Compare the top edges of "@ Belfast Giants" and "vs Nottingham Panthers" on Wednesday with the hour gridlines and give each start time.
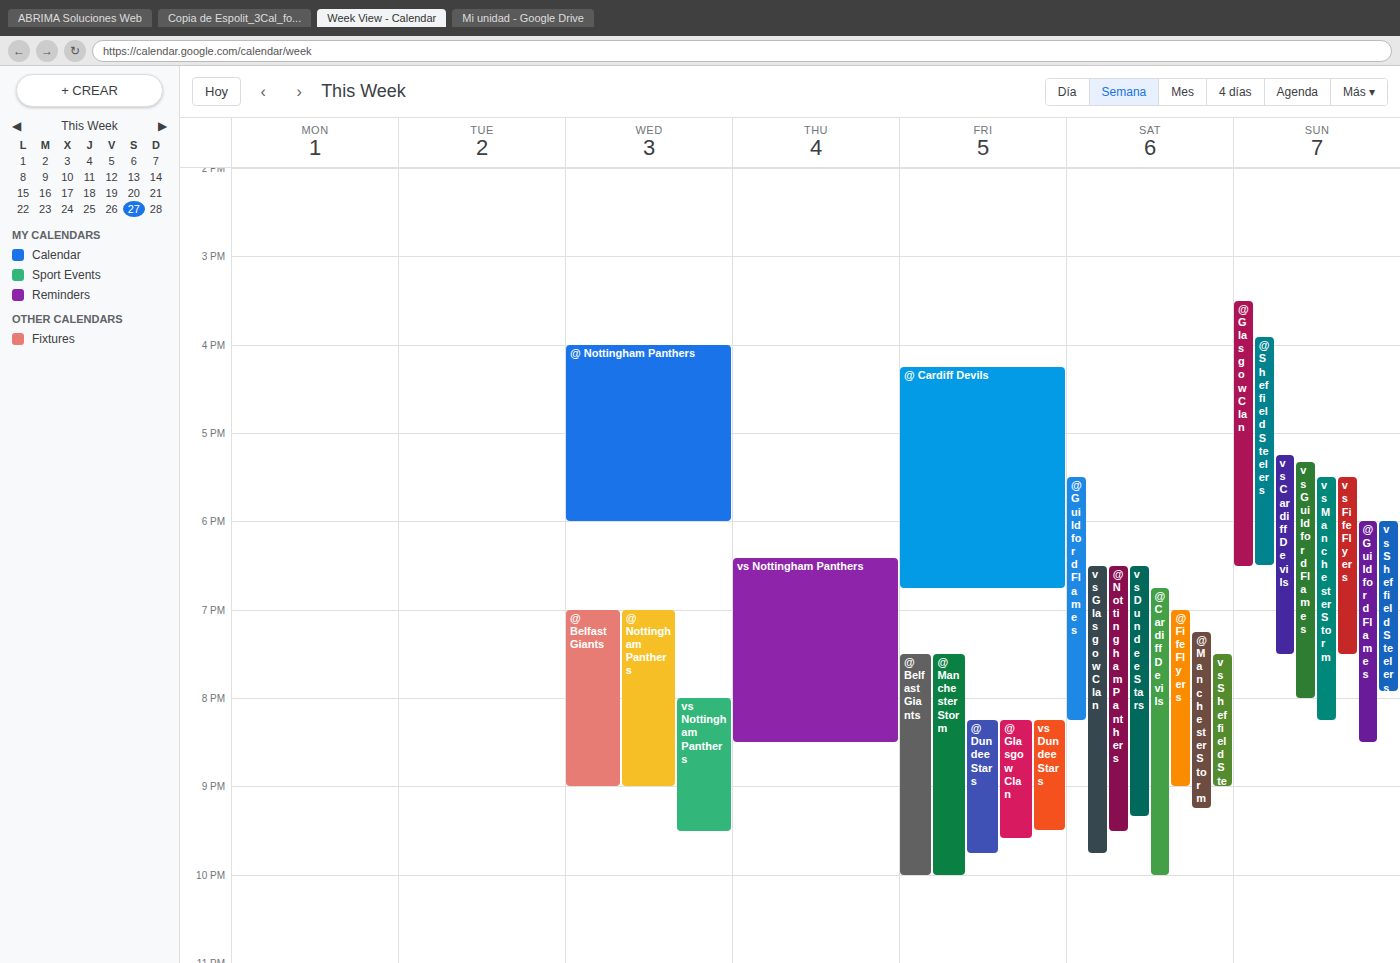
"@ Belfast Giants": 19:00, exactly on the 19:00 line. "vs Nottingham Panthers": 20:00, exactly on the 20:00 line.